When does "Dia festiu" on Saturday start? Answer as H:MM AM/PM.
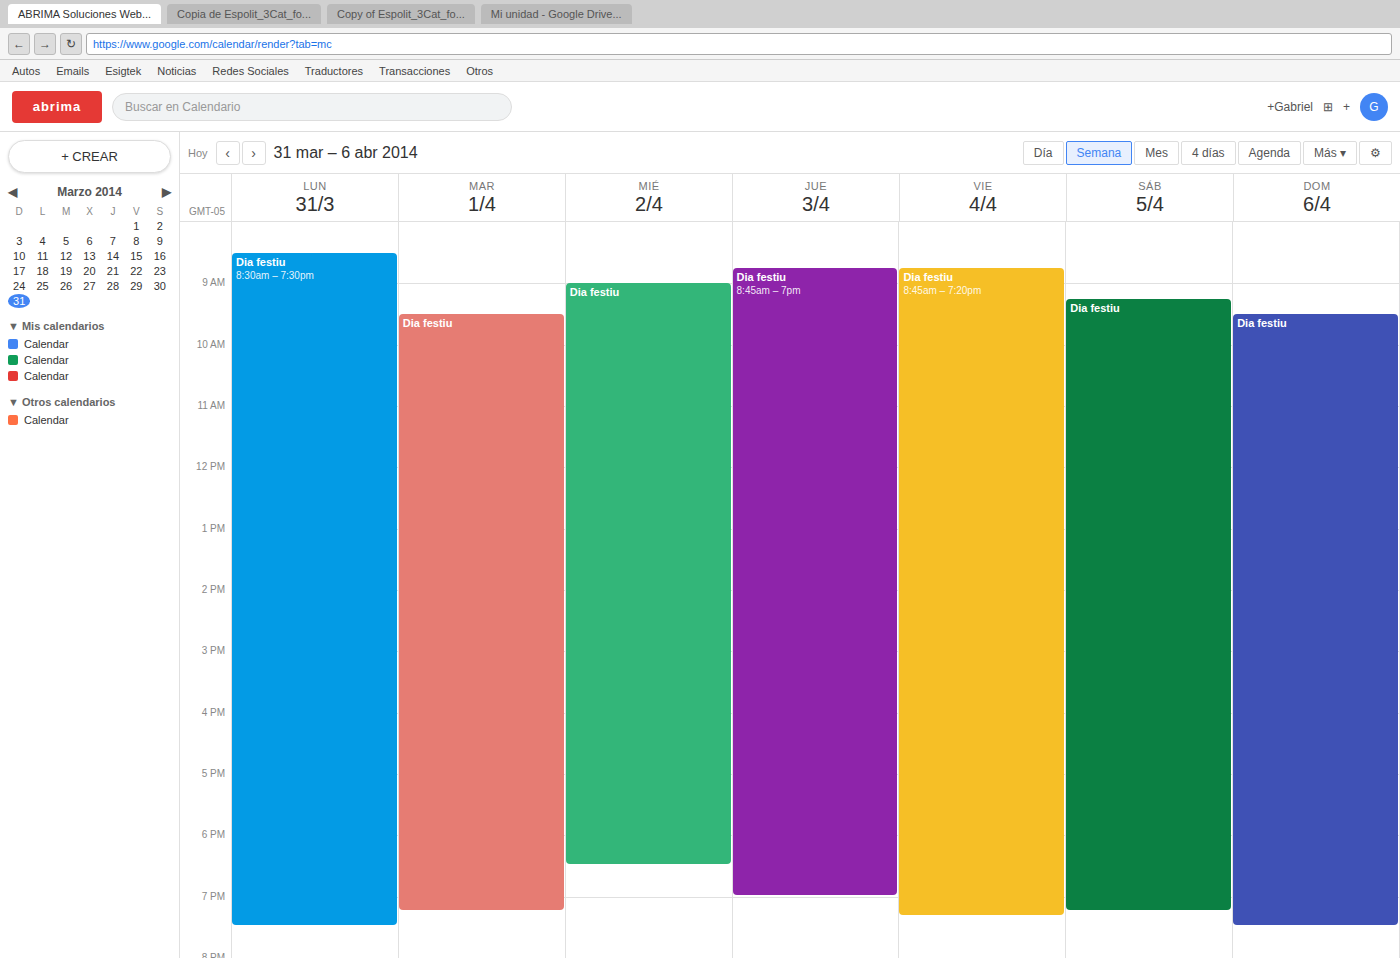
9:15 AM